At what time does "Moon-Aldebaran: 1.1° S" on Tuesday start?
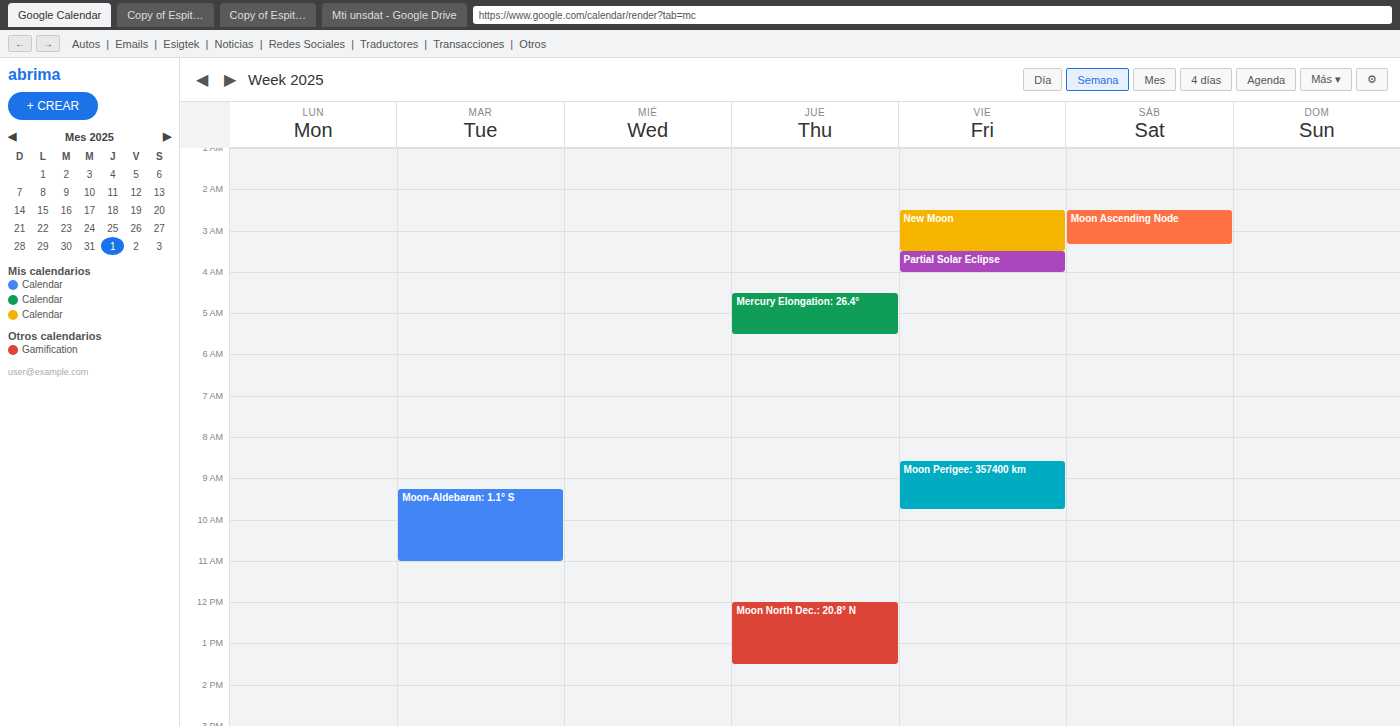
9:15 AM